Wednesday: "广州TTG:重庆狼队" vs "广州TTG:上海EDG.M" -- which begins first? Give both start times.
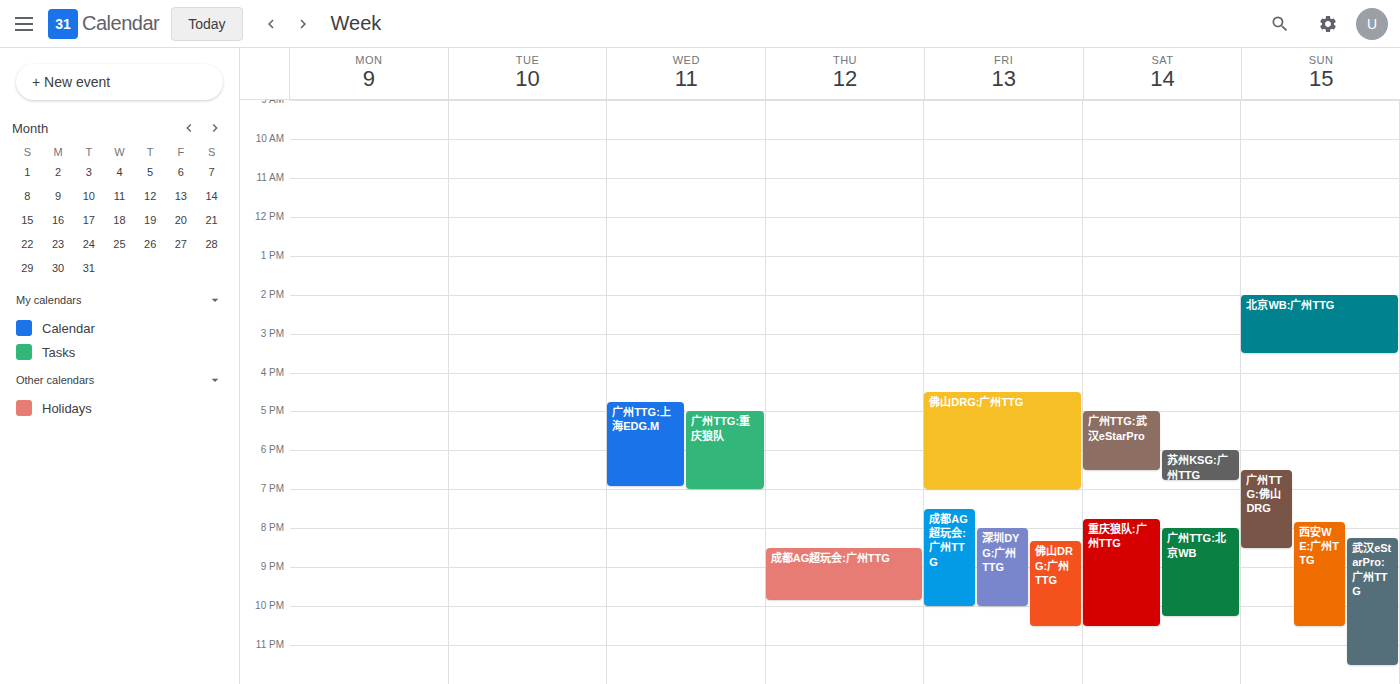
"广州TTG:上海EDG.M" 4:45 PM; "广州TTG:重庆狼队" 5:00 PM.